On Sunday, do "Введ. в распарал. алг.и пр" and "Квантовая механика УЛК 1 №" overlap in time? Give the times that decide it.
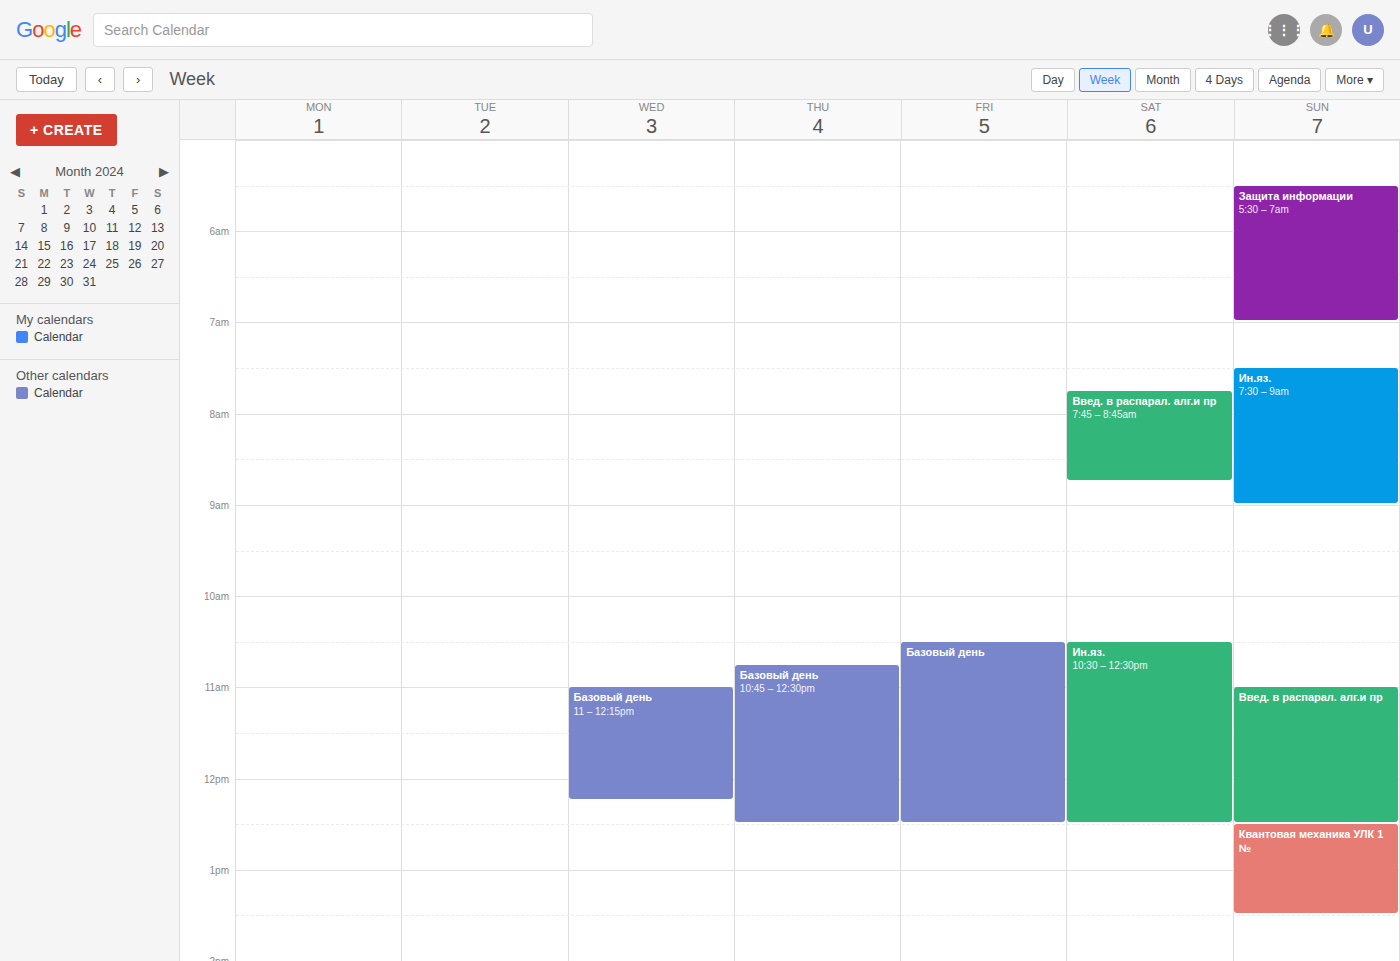
"Введ. в распарал. алг.и пр" ends at 12:30 PM, exactly when "Квантовая механика УЛК 1 №" starts -- they touch but do not overlap.